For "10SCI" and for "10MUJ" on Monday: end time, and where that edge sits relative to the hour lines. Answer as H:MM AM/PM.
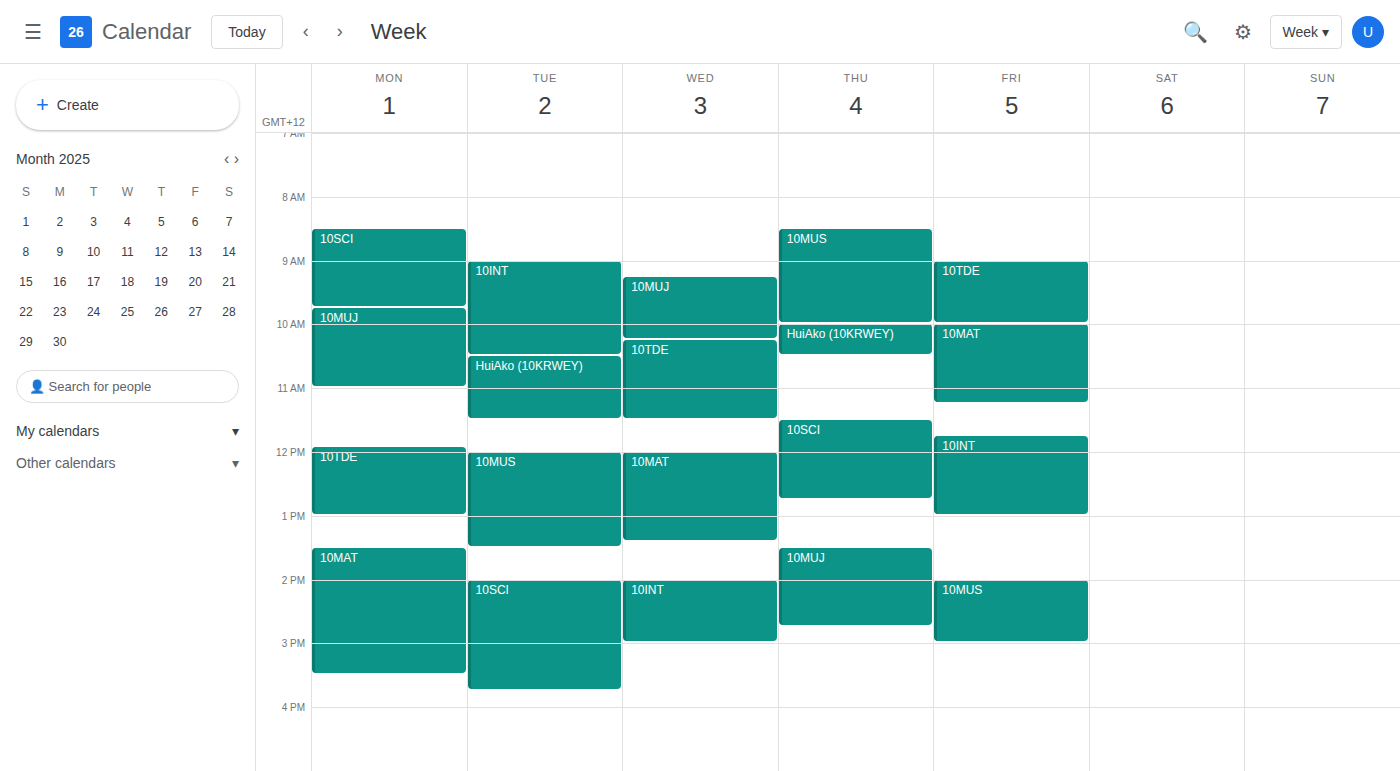
"10SCI": 9:45 AM, neither: three quarters of the way from the 9 AM line to the 10 AM line. "10MUJ": 11:00 AM, exactly on the 11 AM line.